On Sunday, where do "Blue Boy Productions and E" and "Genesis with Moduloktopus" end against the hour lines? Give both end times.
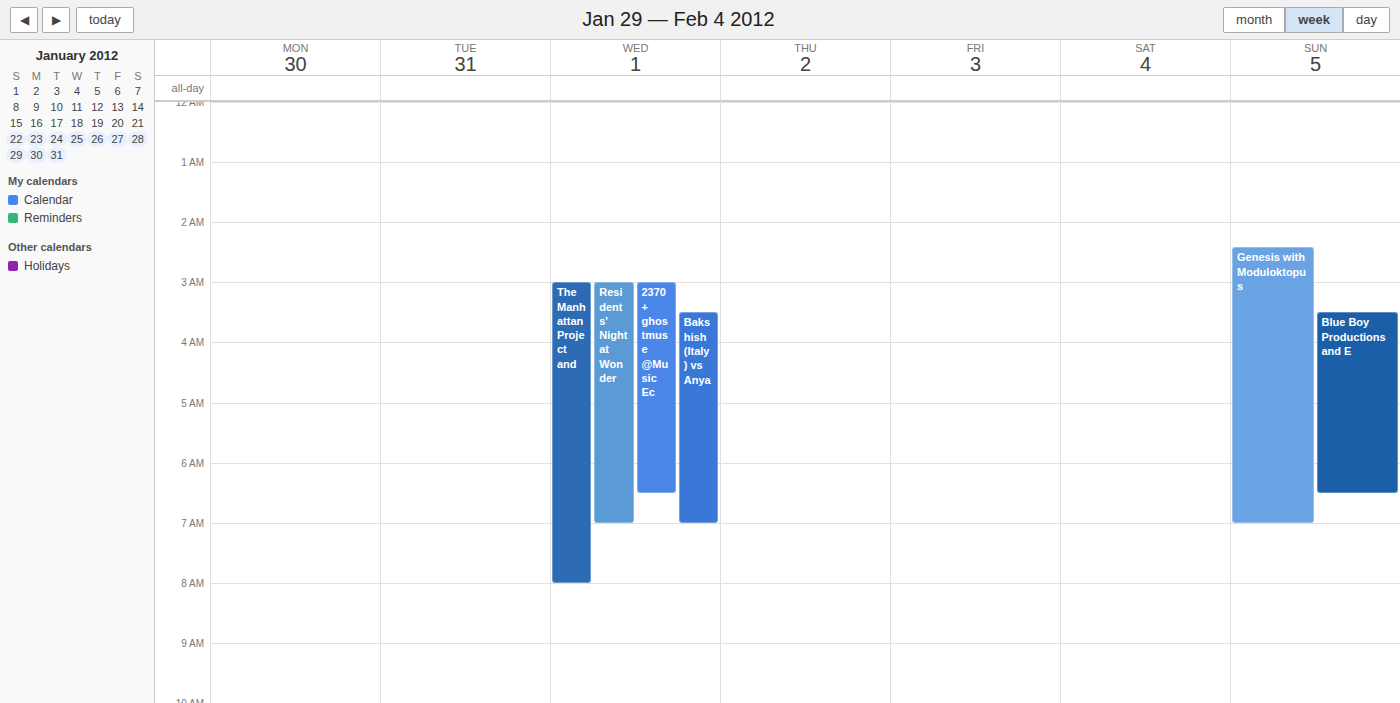
"Blue Boy Productions and E": 6:30 AM, halfway between the 6 AM and 7 AM lines. "Genesis with Moduloktopus": 7:00 AM, exactly on the 7 AM line.